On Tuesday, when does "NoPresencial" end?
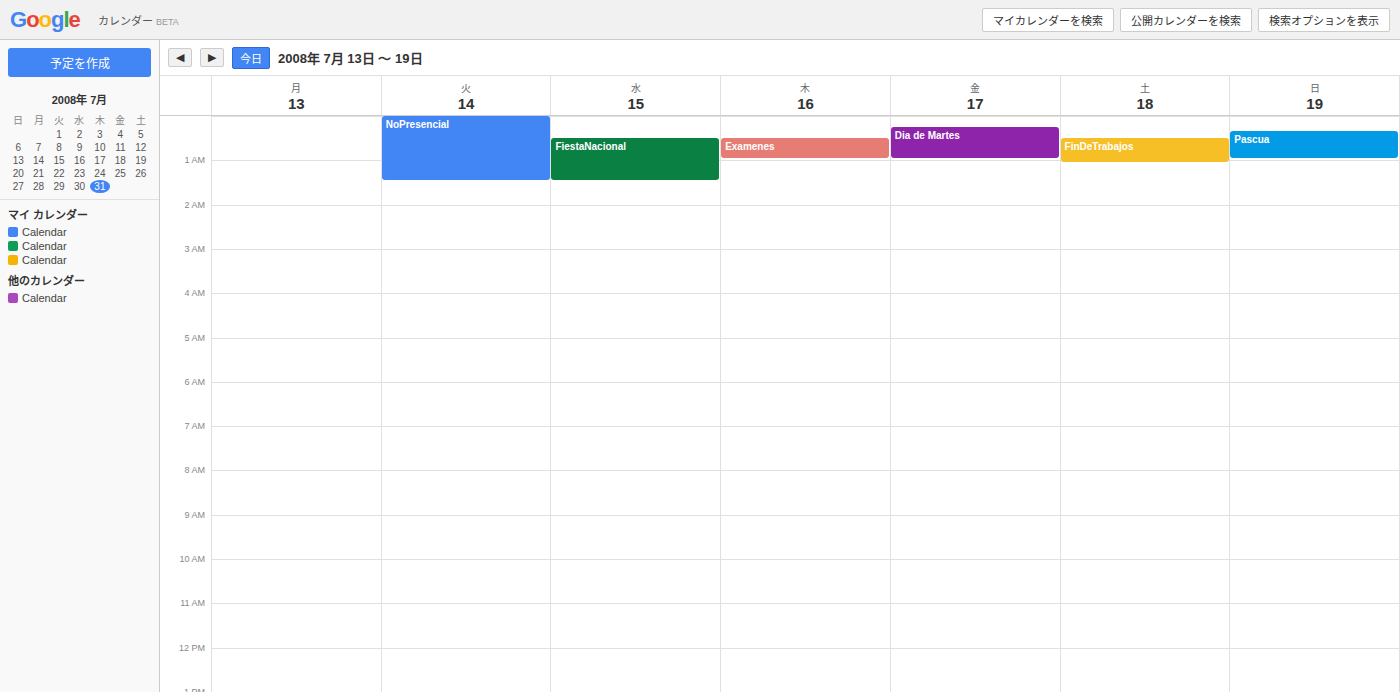
1:30 AM